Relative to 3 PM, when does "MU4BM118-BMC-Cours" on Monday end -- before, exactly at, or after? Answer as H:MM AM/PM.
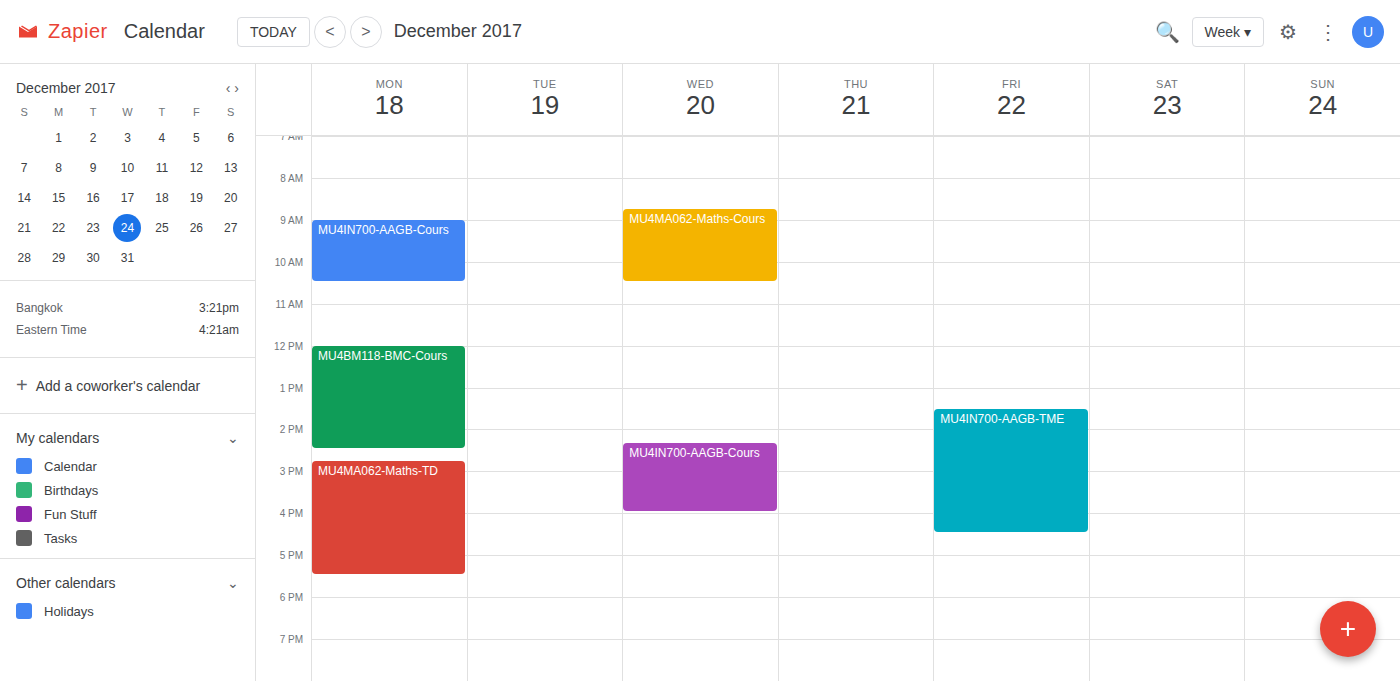
2:30 PM -- before 3 PM, 30 minutes above the 3 PM line.